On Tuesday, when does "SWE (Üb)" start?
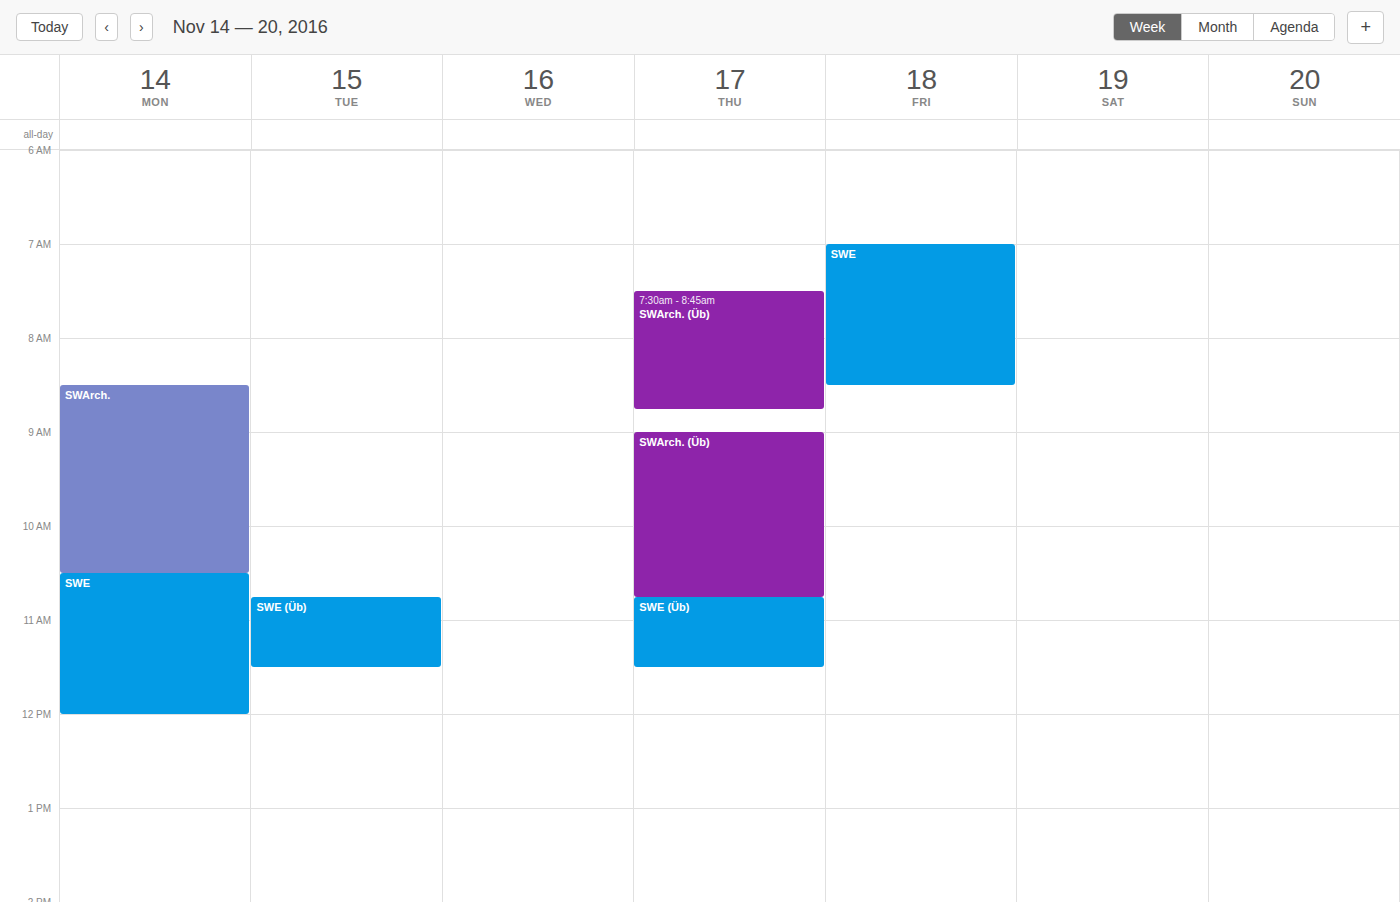
10:45 AM